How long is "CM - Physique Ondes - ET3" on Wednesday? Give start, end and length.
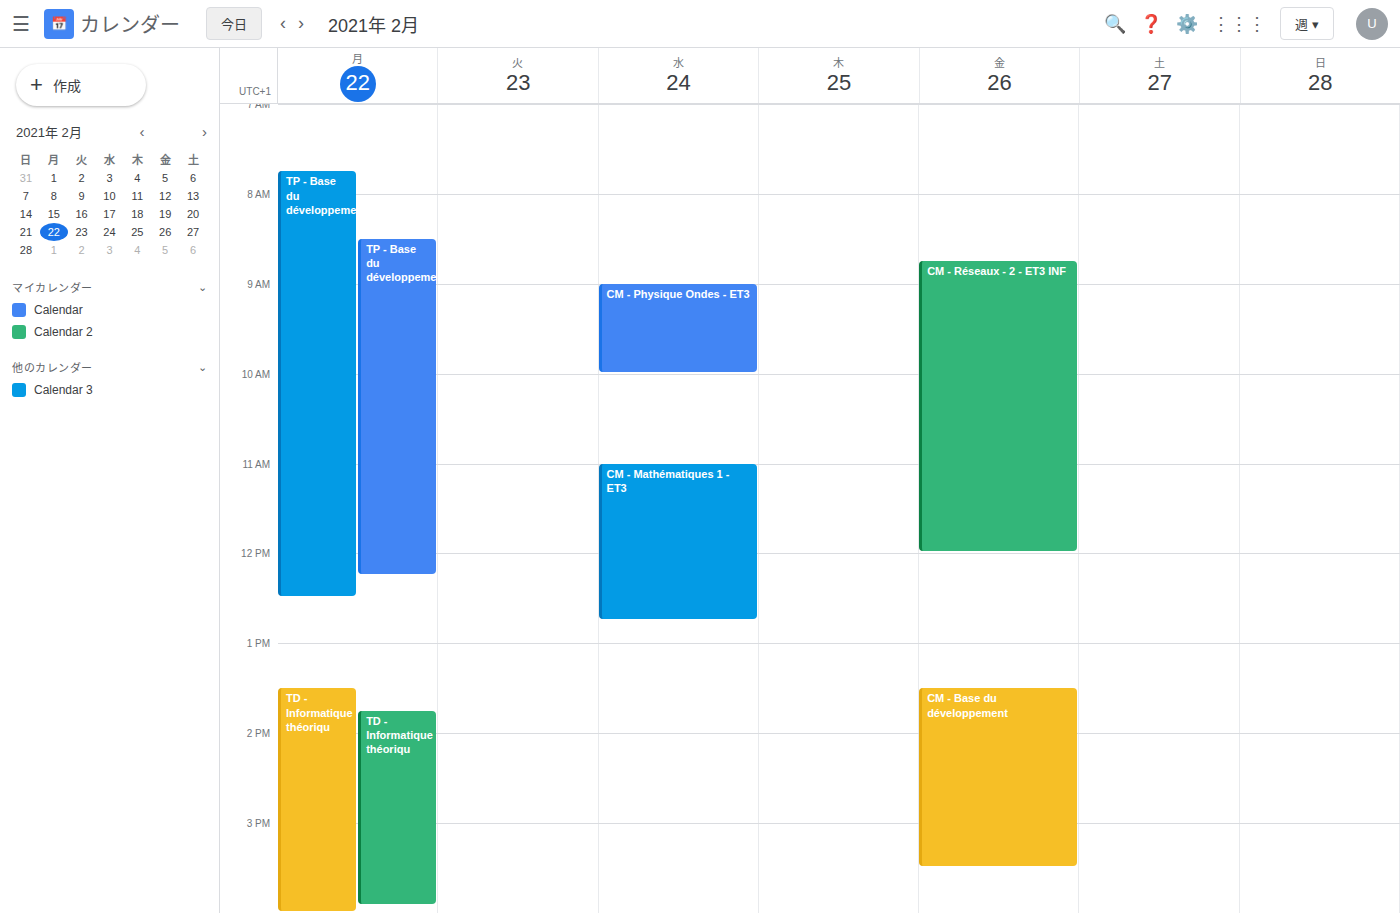
9:00 AM to 10:00 AM, 1 hour